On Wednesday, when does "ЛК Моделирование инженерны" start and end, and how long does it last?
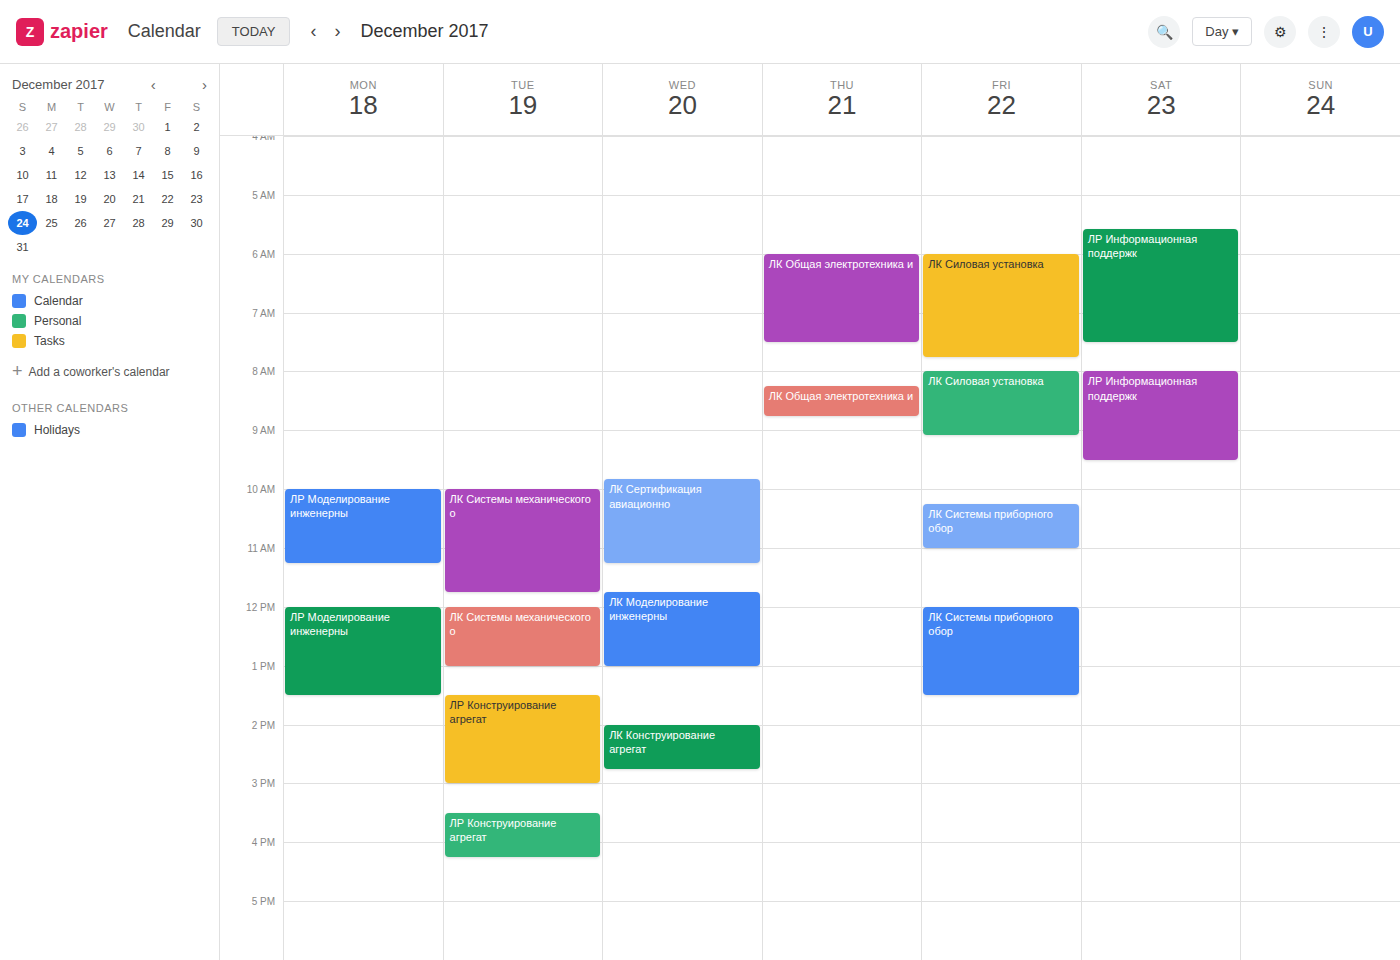
11:45 AM to 1:00 PM, 1 hour 15 minutes